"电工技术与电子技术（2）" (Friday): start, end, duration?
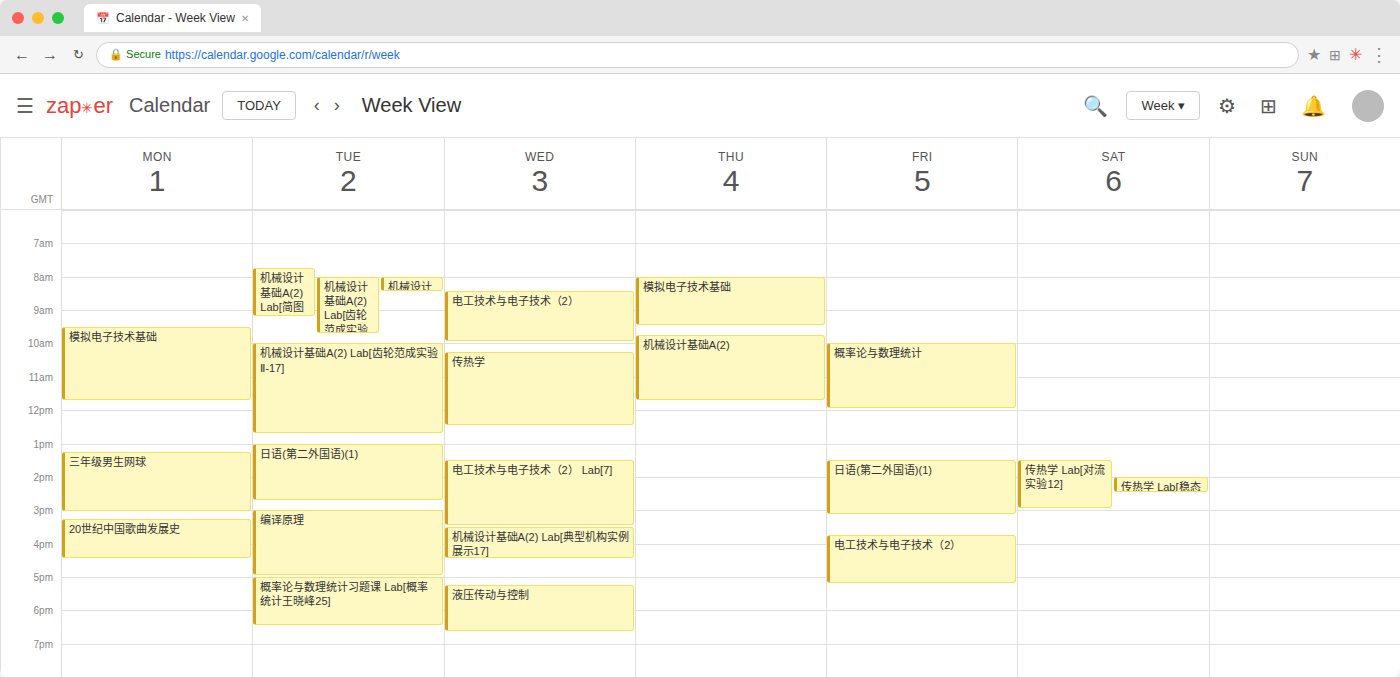
3:45 PM to 5:15 PM, 1 hour 30 minutes